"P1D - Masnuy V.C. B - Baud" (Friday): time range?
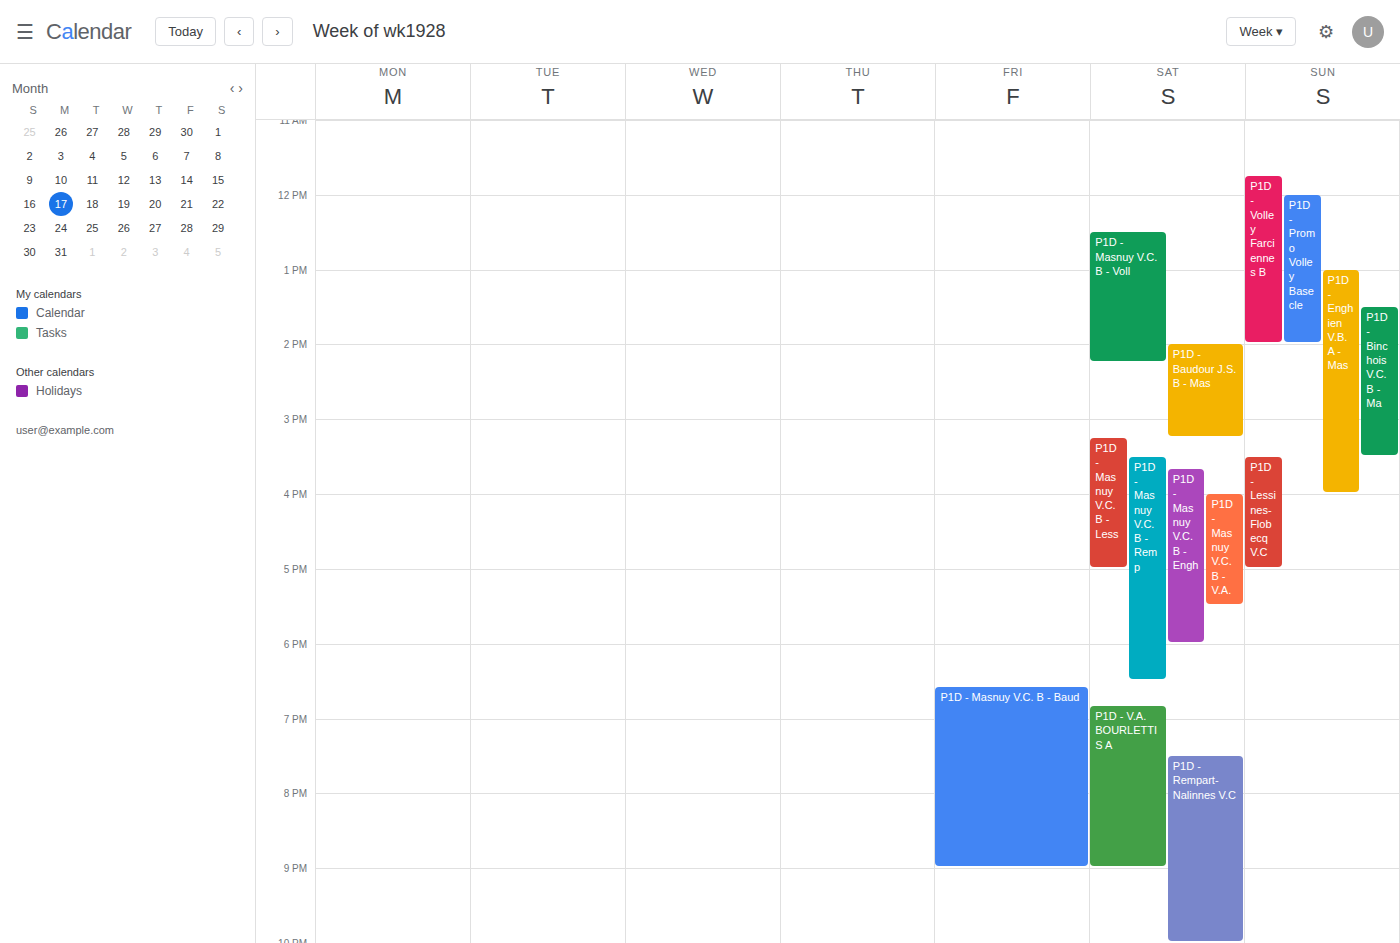
6:35 PM to 9:00 PM